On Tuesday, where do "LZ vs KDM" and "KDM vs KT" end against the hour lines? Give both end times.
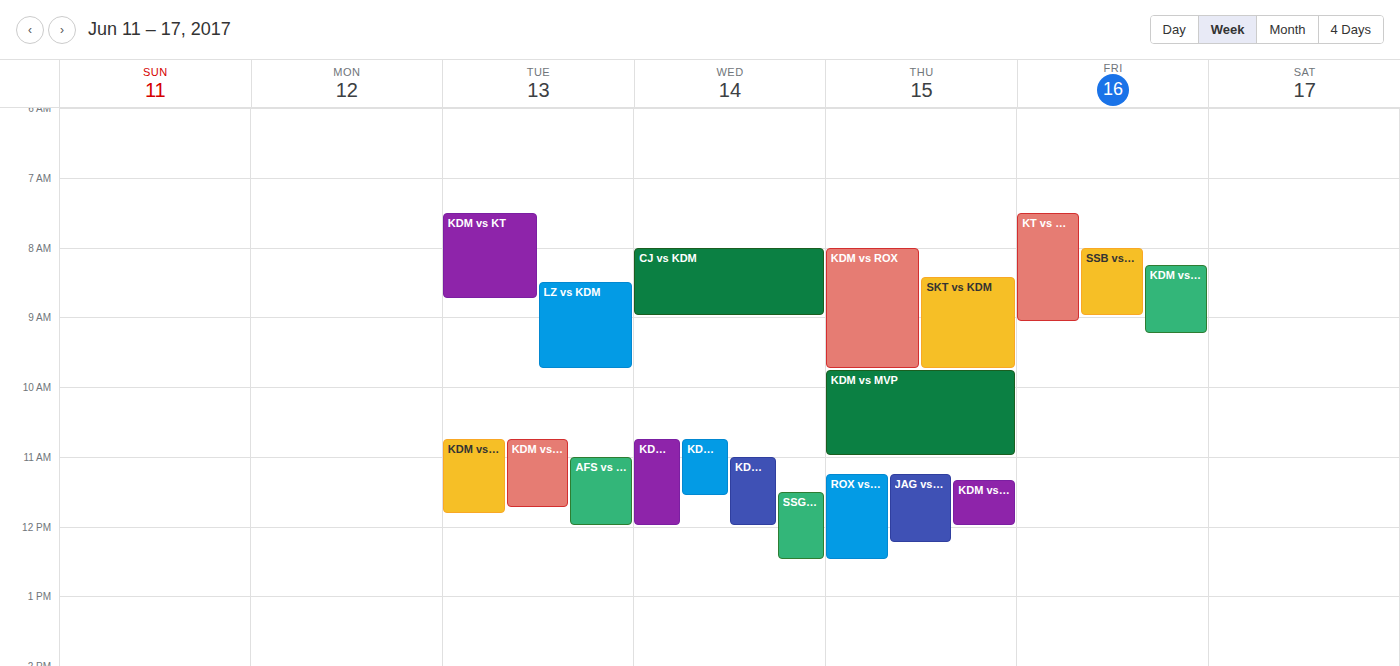
"LZ vs KDM": 9:45 AM, neither: three quarters of the way from the 9 AM line to the 10 AM line. "KDM vs KT": 8:45 AM, neither: three quarters of the way from the 8 AM line to the 9 AM line.